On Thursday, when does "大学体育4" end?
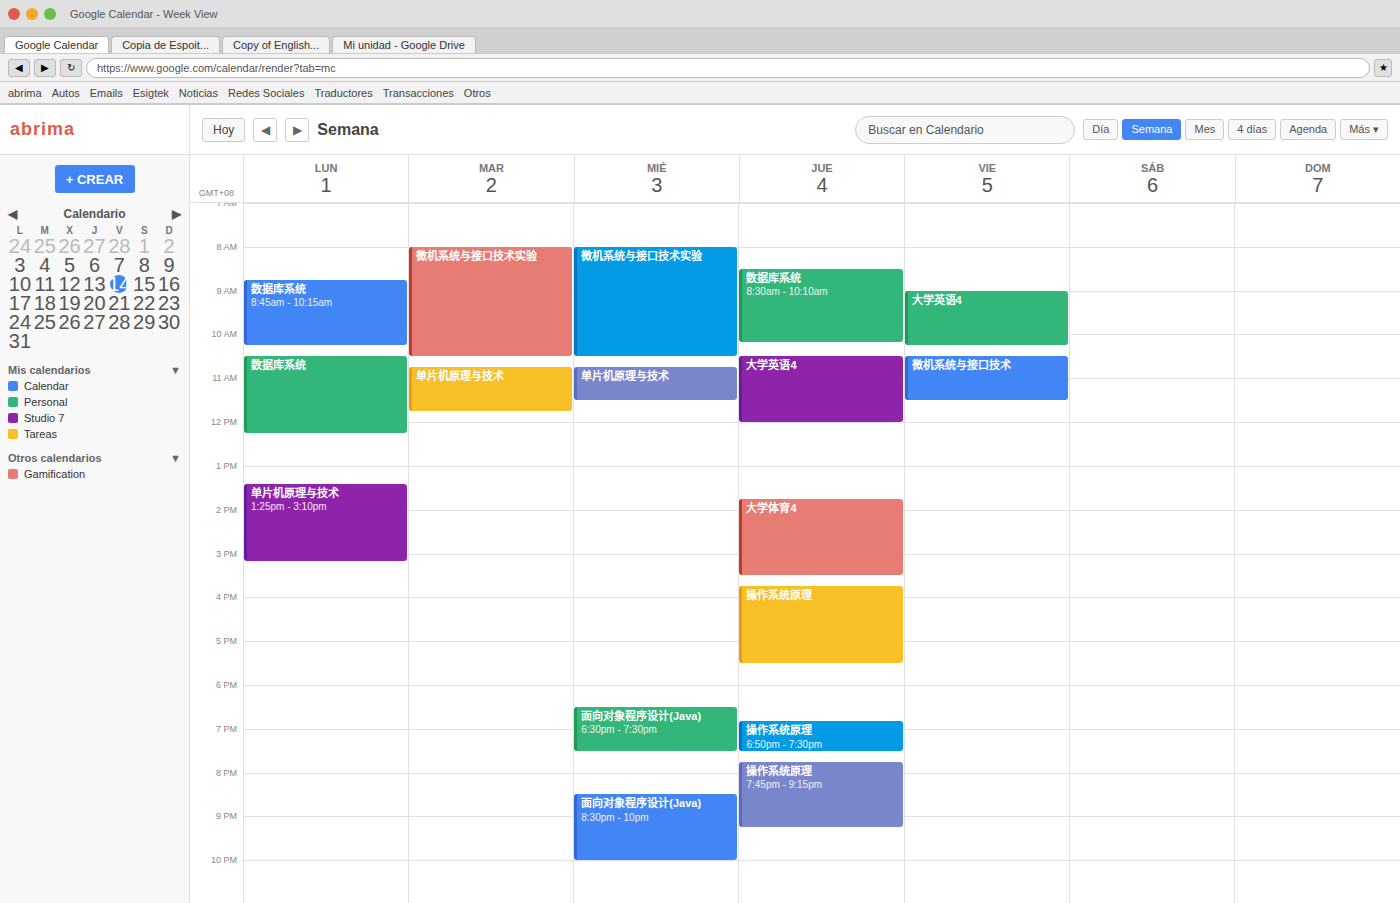
3:30 PM